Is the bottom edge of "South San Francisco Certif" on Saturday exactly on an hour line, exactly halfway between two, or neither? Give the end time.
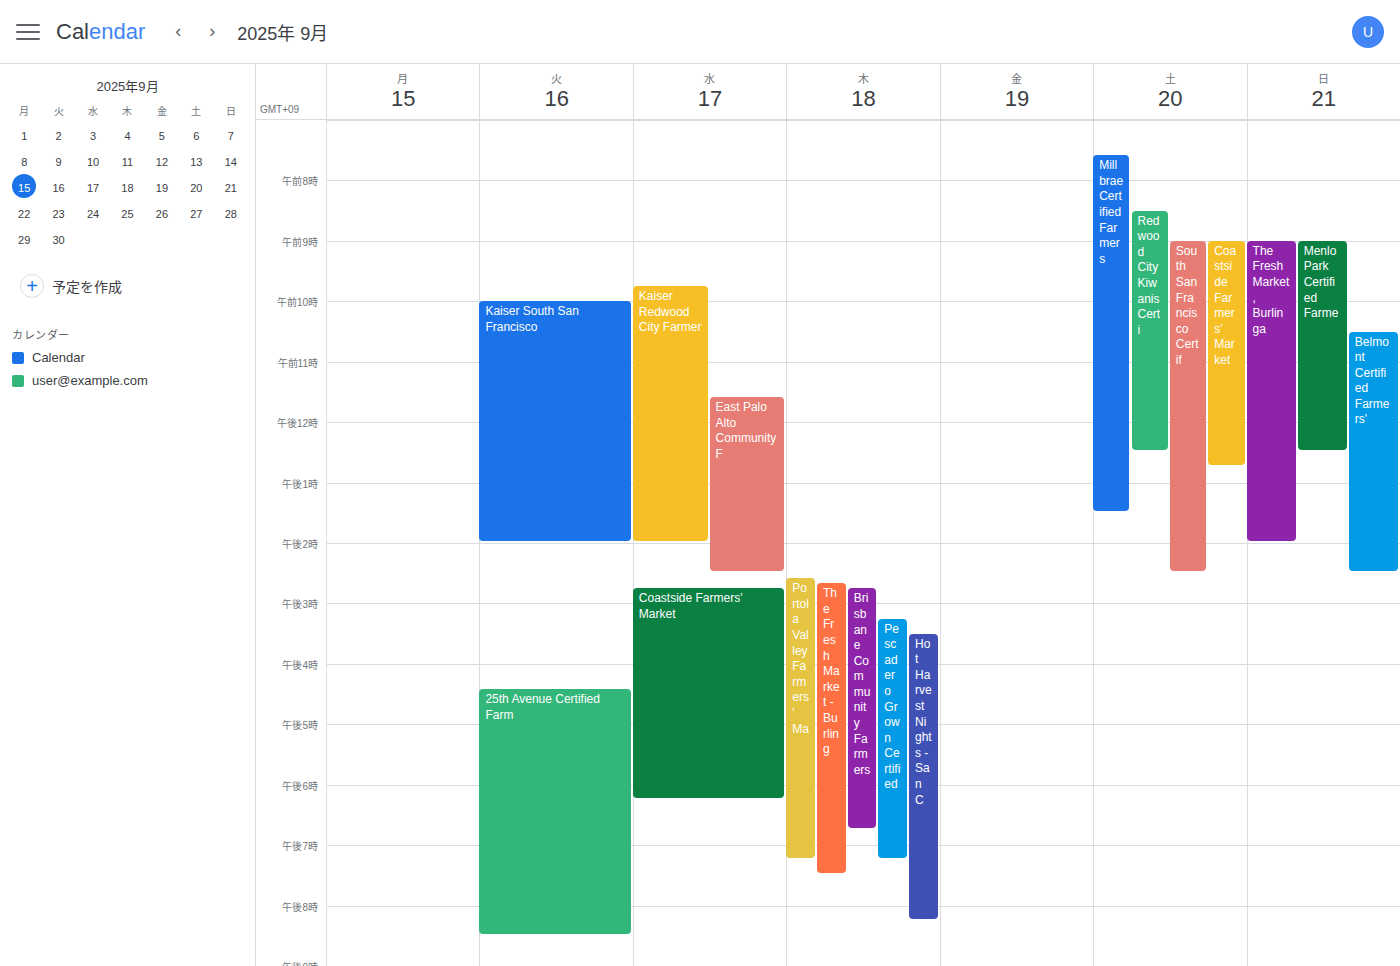
2:30 PM -- halfway between the 2 PM and 3 PM lines.